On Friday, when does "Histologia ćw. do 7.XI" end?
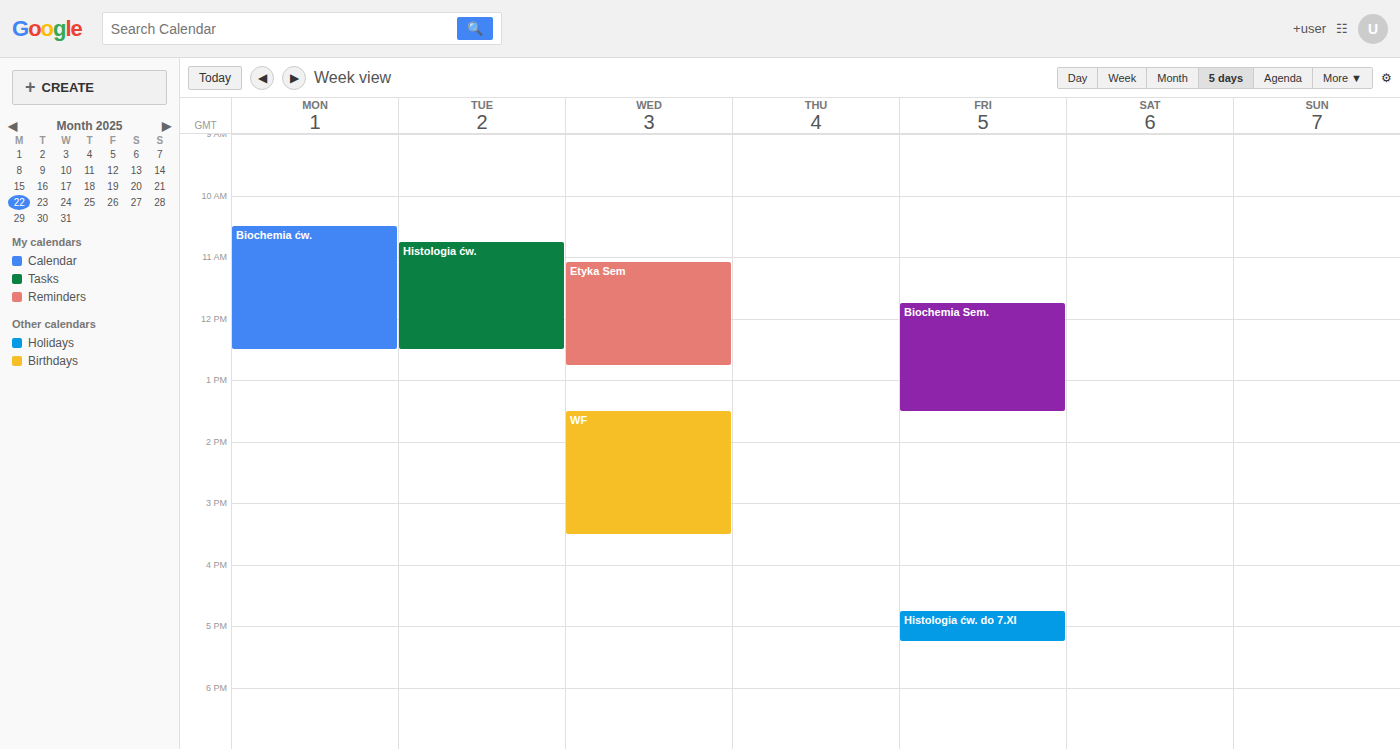
5:15 PM